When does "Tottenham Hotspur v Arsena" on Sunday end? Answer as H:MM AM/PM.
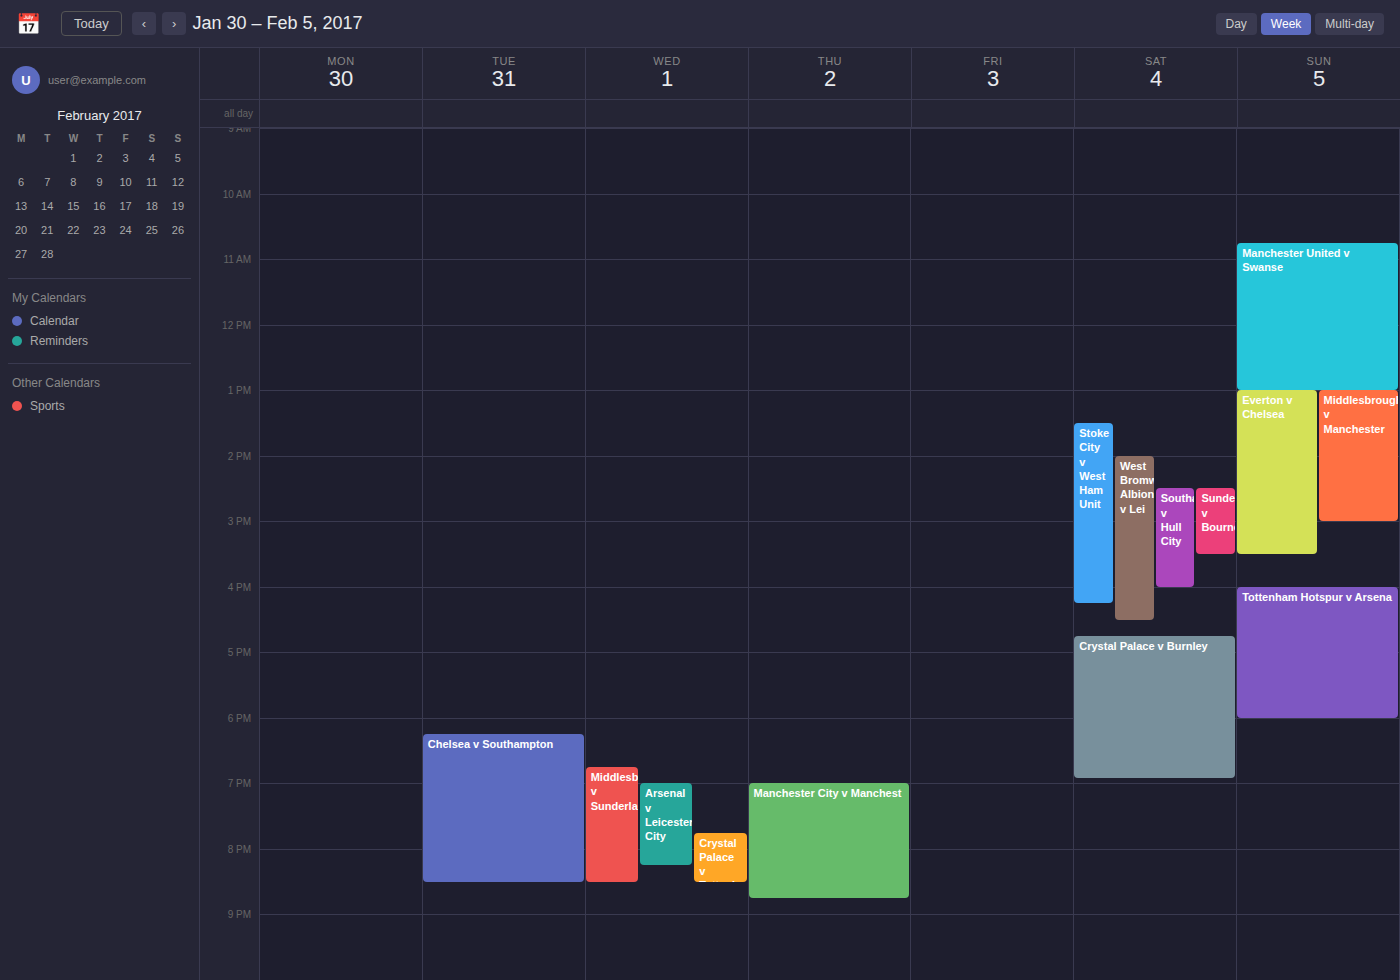
6:00 PM